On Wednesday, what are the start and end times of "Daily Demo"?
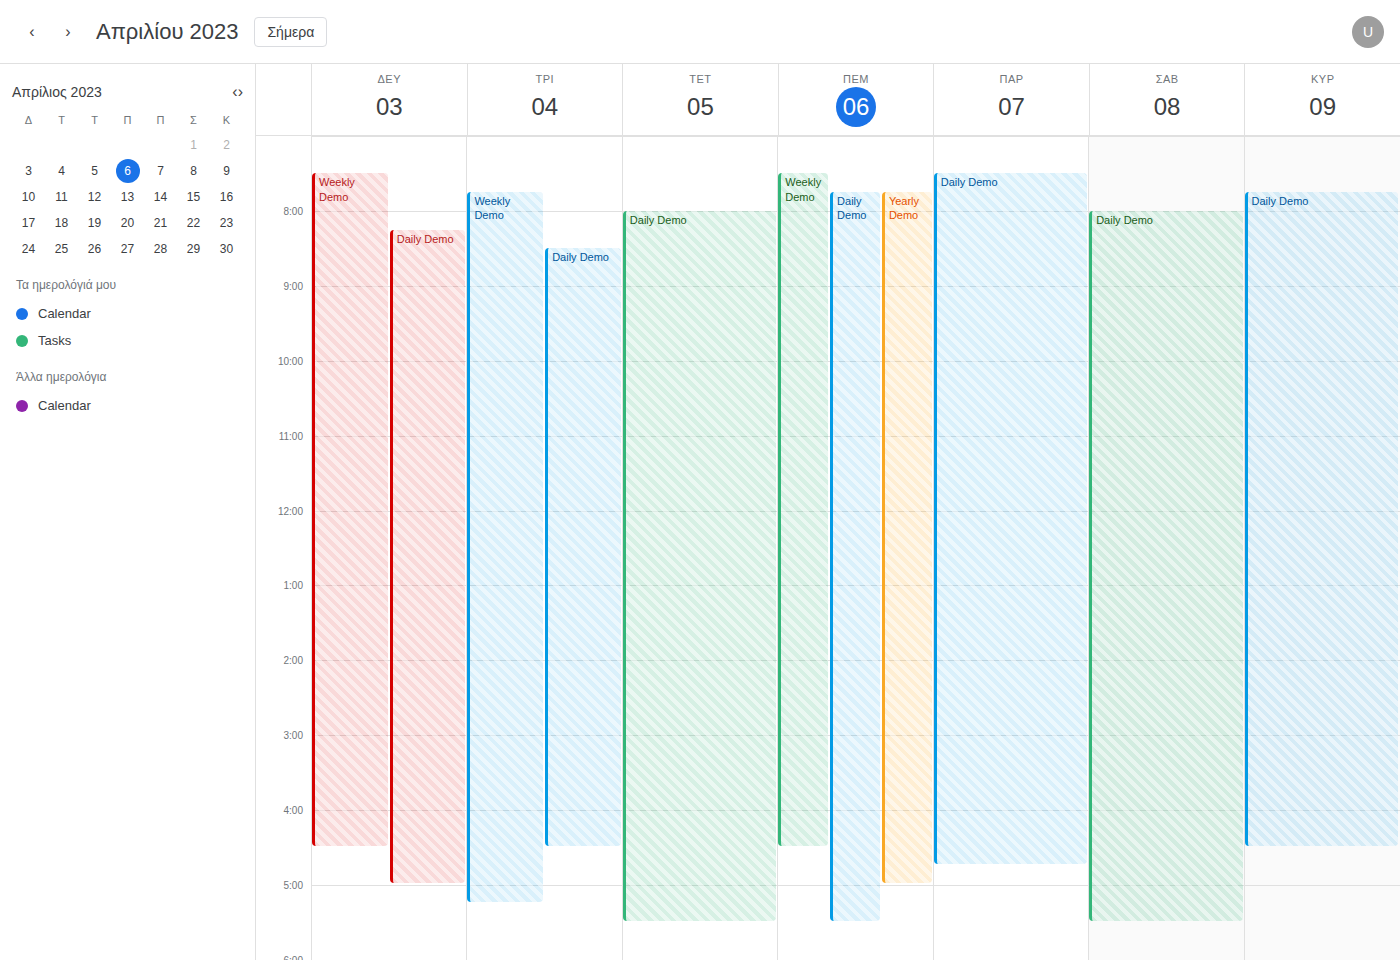
8:00 AM to 5:30 PM